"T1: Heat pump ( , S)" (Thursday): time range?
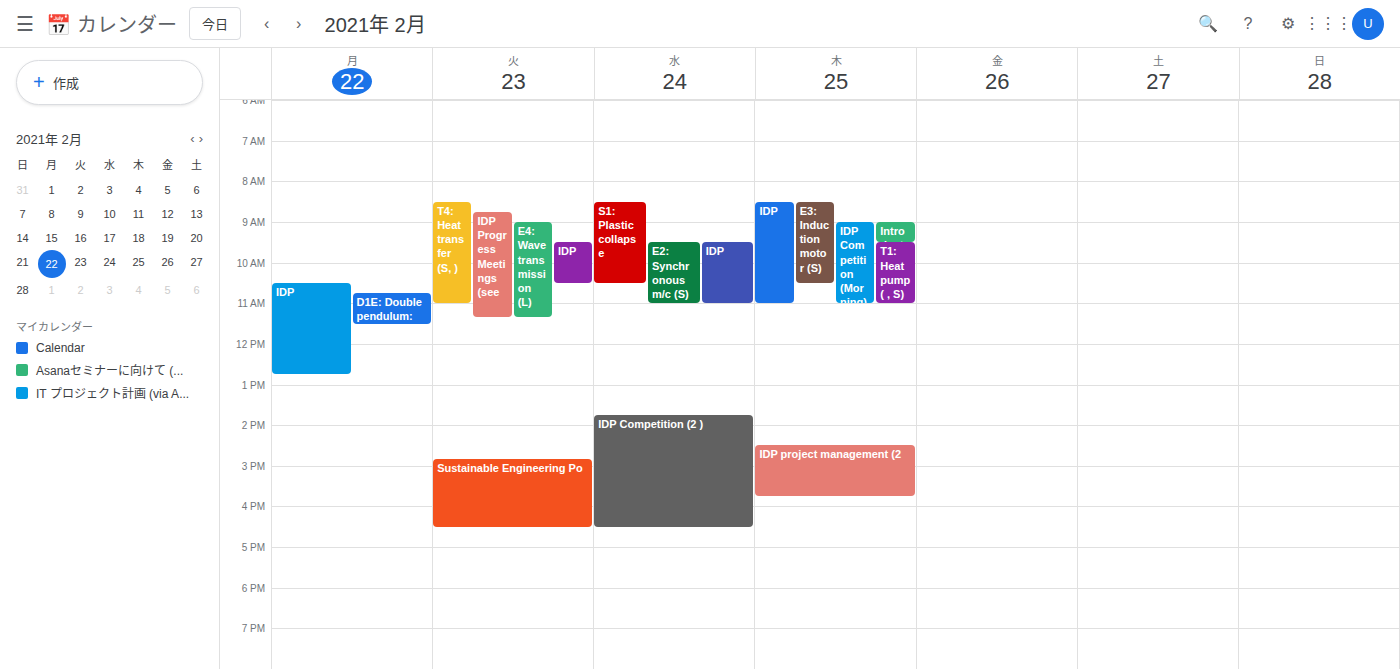
09:30 to 11:00